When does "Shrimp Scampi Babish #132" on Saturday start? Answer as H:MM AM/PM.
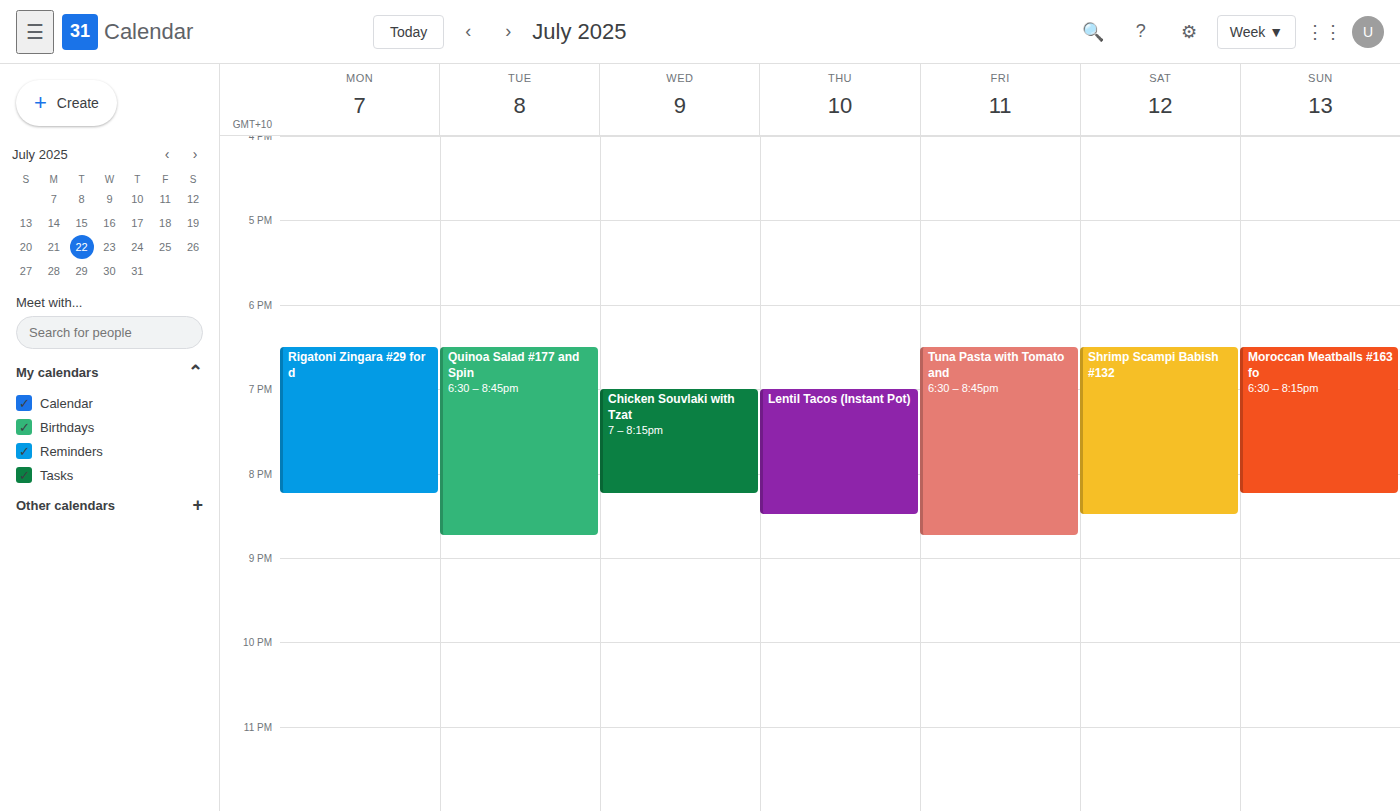
6:30 PM